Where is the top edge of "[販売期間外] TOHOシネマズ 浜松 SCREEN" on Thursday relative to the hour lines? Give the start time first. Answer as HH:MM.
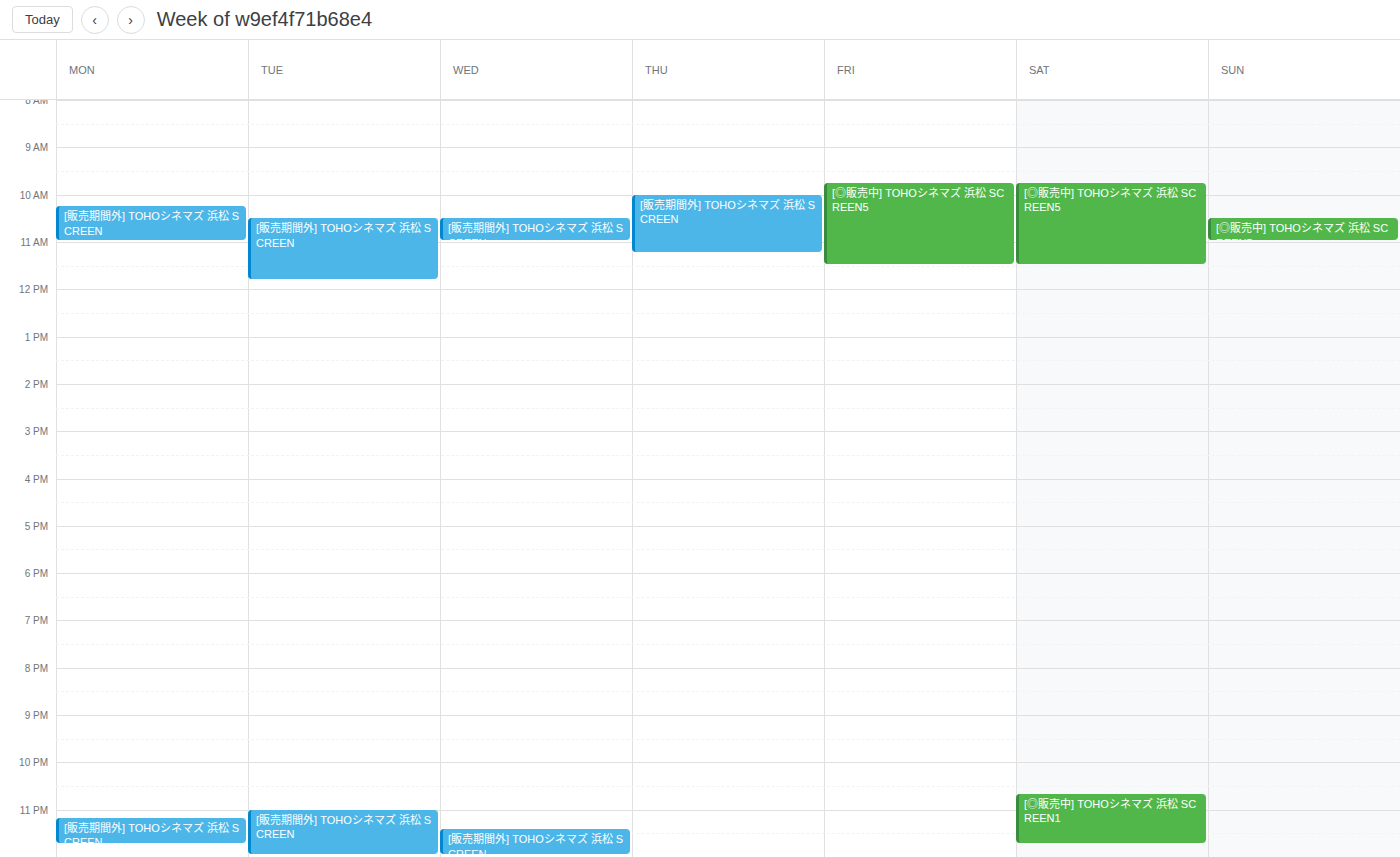
10:00 -- exactly on the 10:00 line.